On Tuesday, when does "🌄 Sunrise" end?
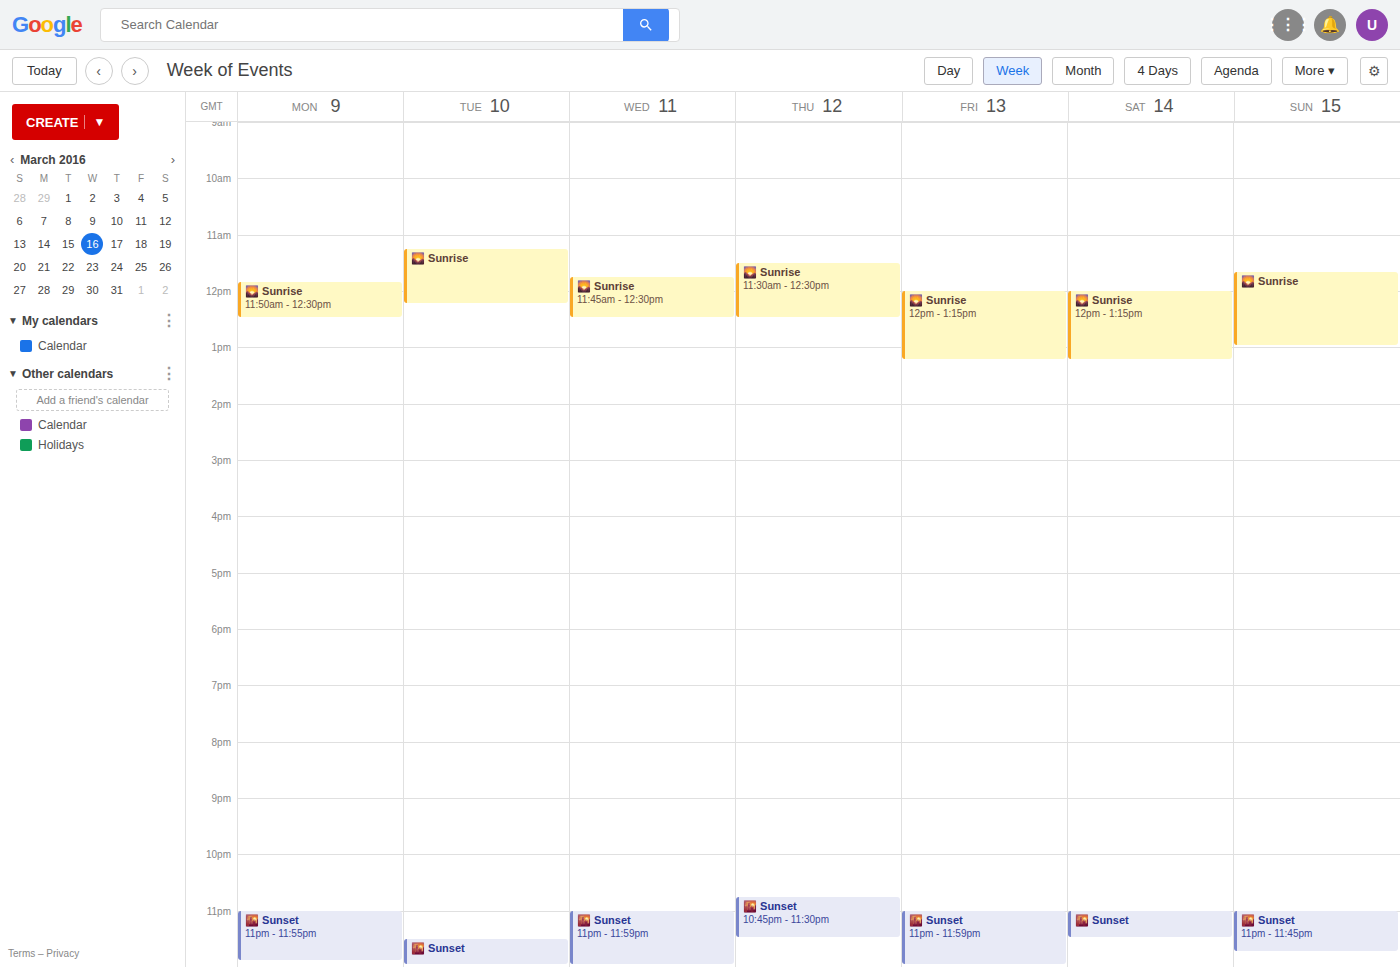
12:15 PM